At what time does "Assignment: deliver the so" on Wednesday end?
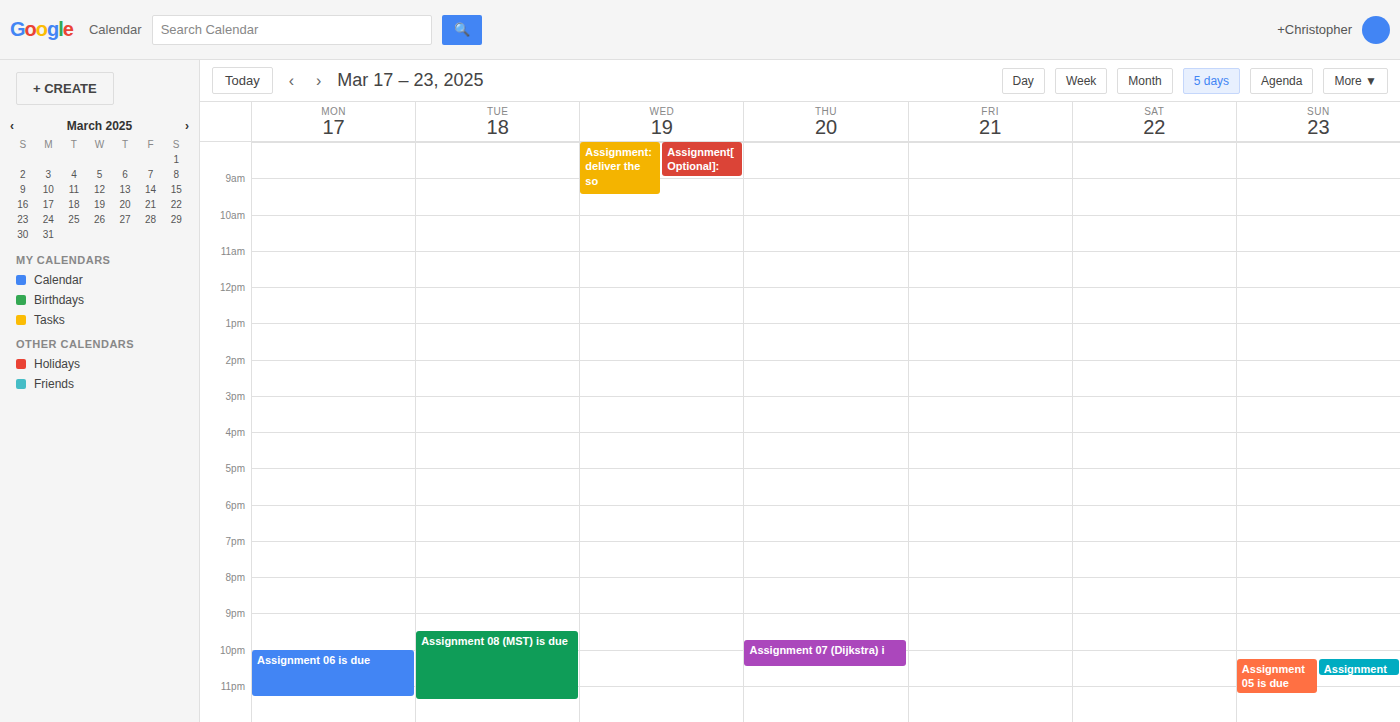
09:30